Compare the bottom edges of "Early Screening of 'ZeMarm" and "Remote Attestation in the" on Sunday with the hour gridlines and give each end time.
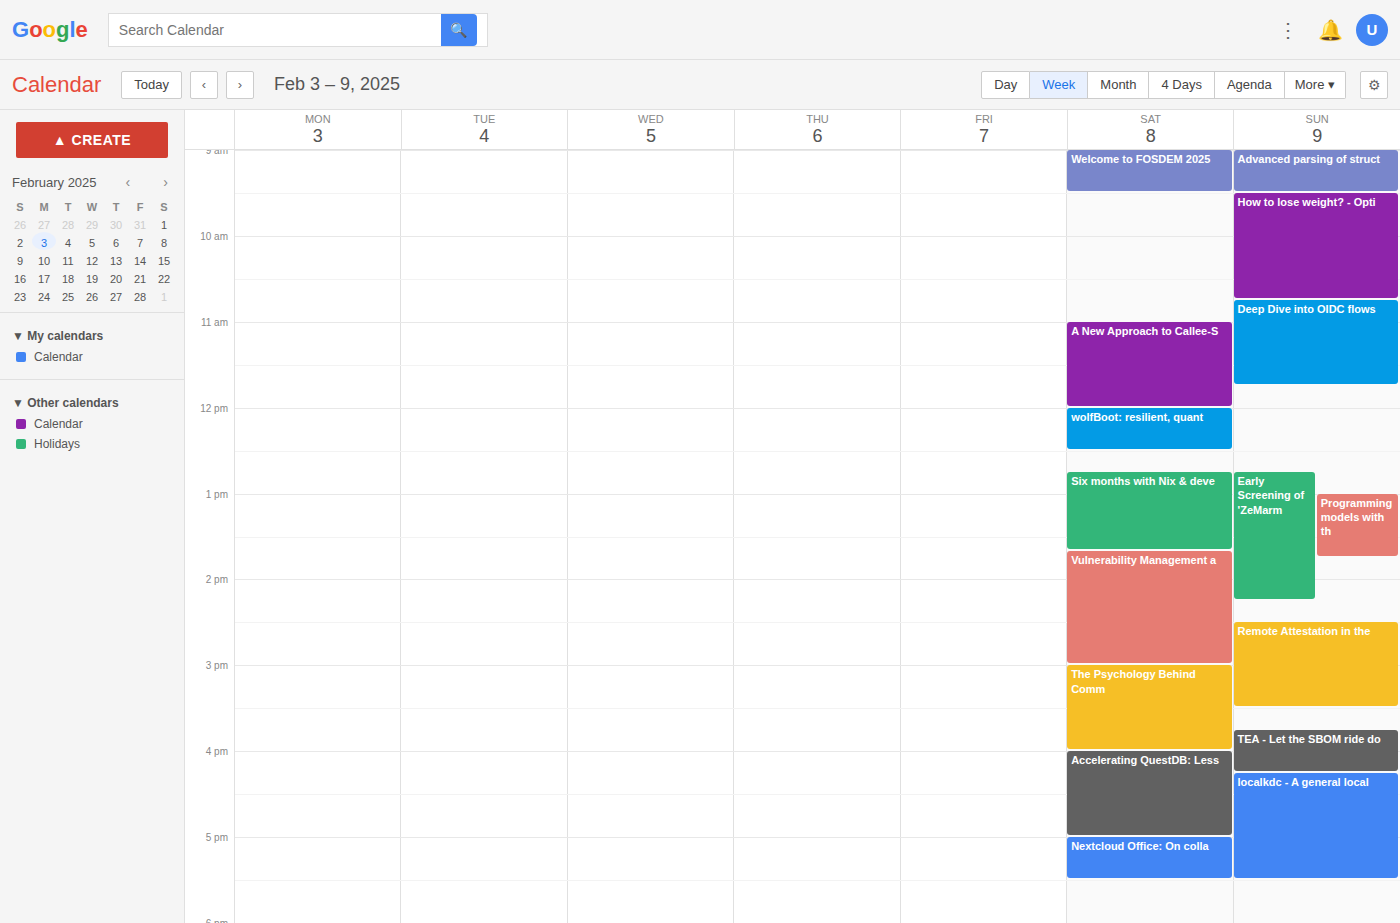
"Early Screening of 'ZeMarm": 2:15 PM, neither: a quarter of the way from the 2 PM line to the 3 PM line. "Remote Attestation in the": 3:30 PM, halfway between the 3 PM and 4 PM lines.